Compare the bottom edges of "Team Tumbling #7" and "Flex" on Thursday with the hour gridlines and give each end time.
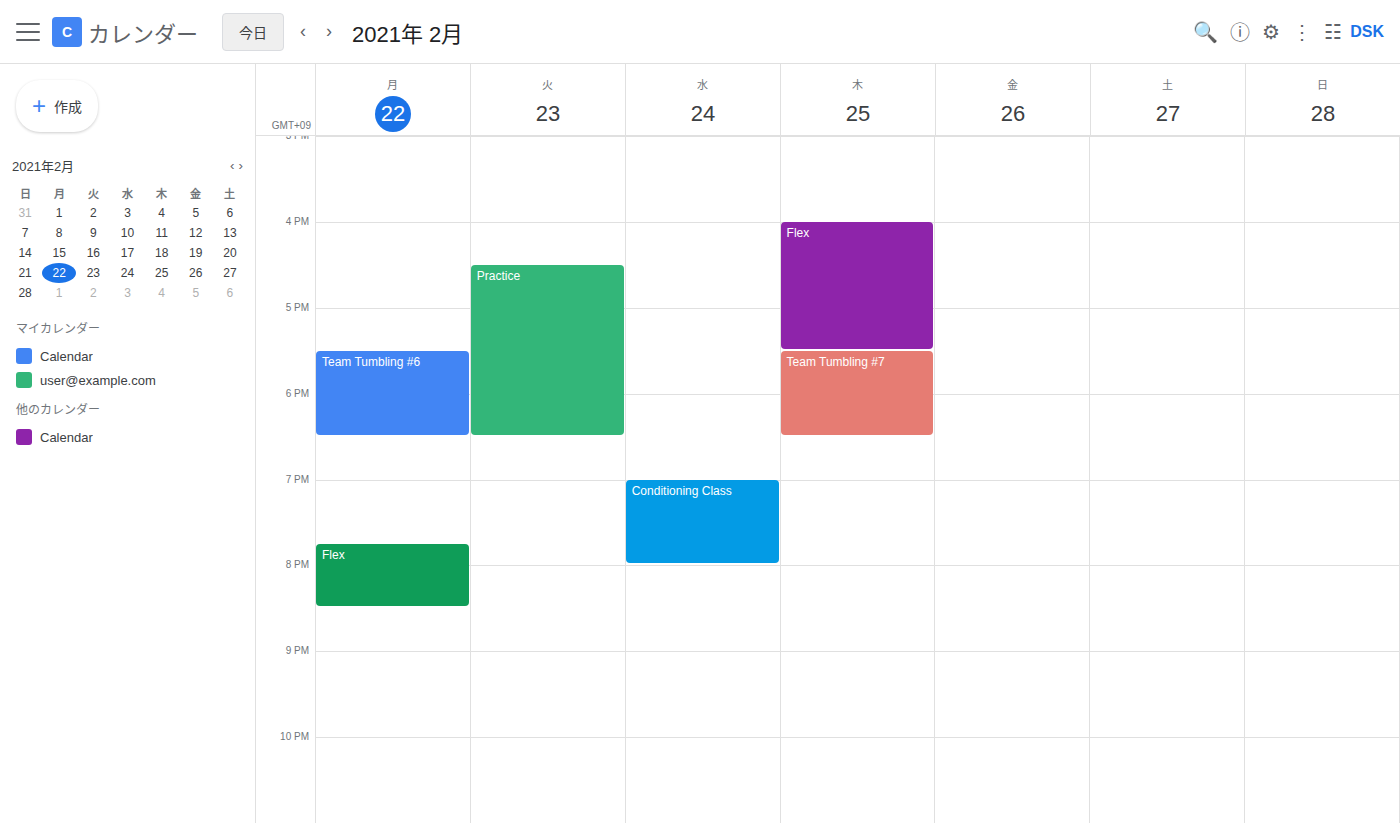
"Team Tumbling #7": 18:30, halfway between the 18:00 and 19:00 lines. "Flex": 17:30, halfway between the 17:00 and 18:00 lines.